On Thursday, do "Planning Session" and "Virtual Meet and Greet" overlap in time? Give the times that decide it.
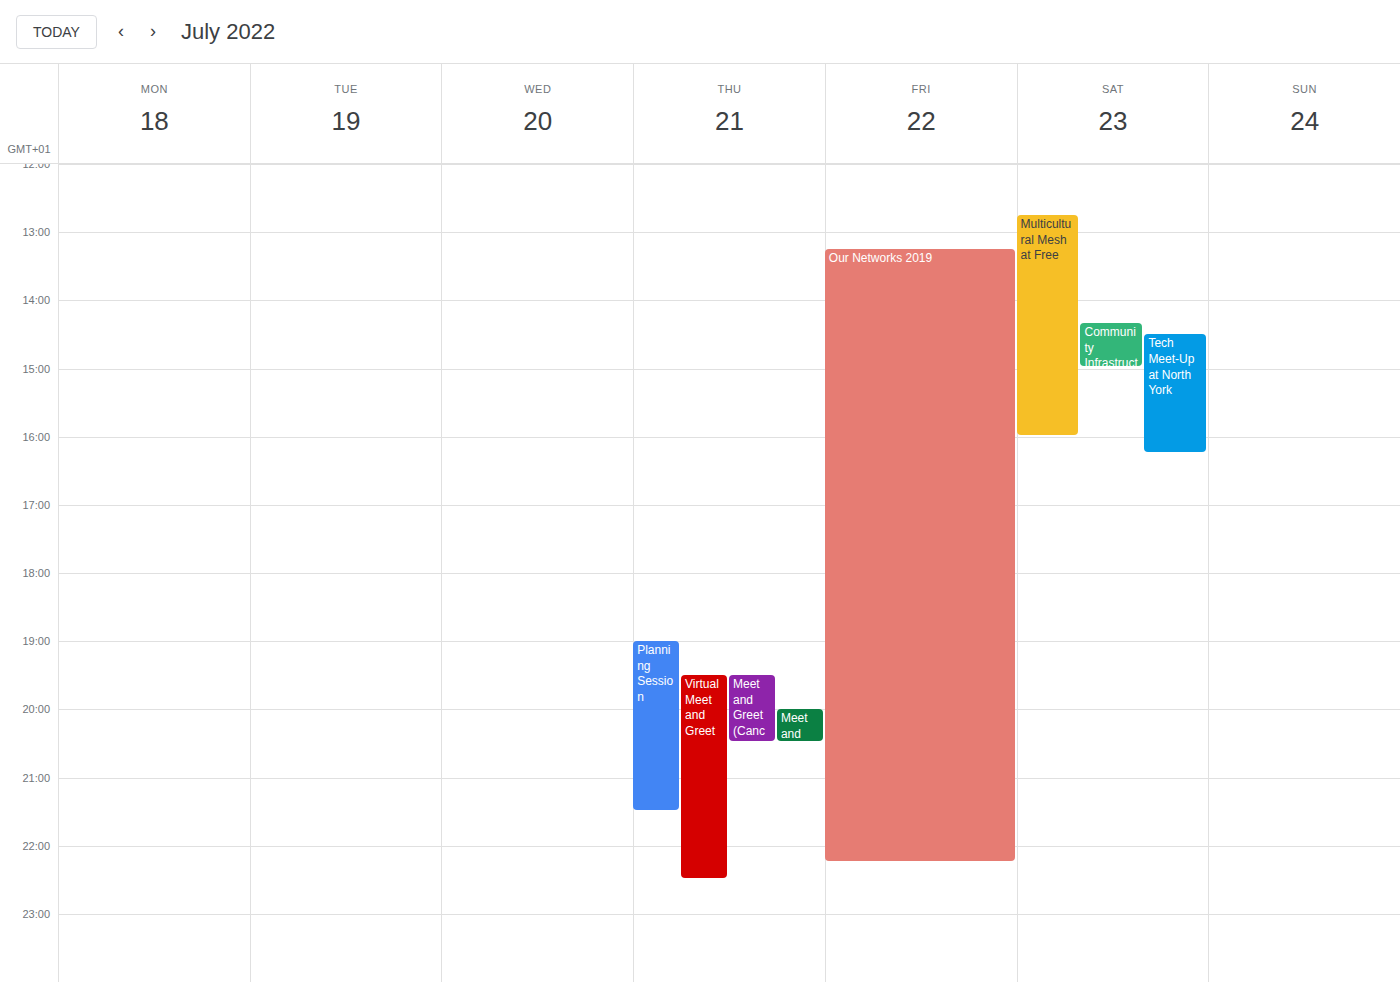
"Virtual Meet and Greet" starts at 7:30 PM, before "Planning Session" ends at 9:30 PM -- they overlap.